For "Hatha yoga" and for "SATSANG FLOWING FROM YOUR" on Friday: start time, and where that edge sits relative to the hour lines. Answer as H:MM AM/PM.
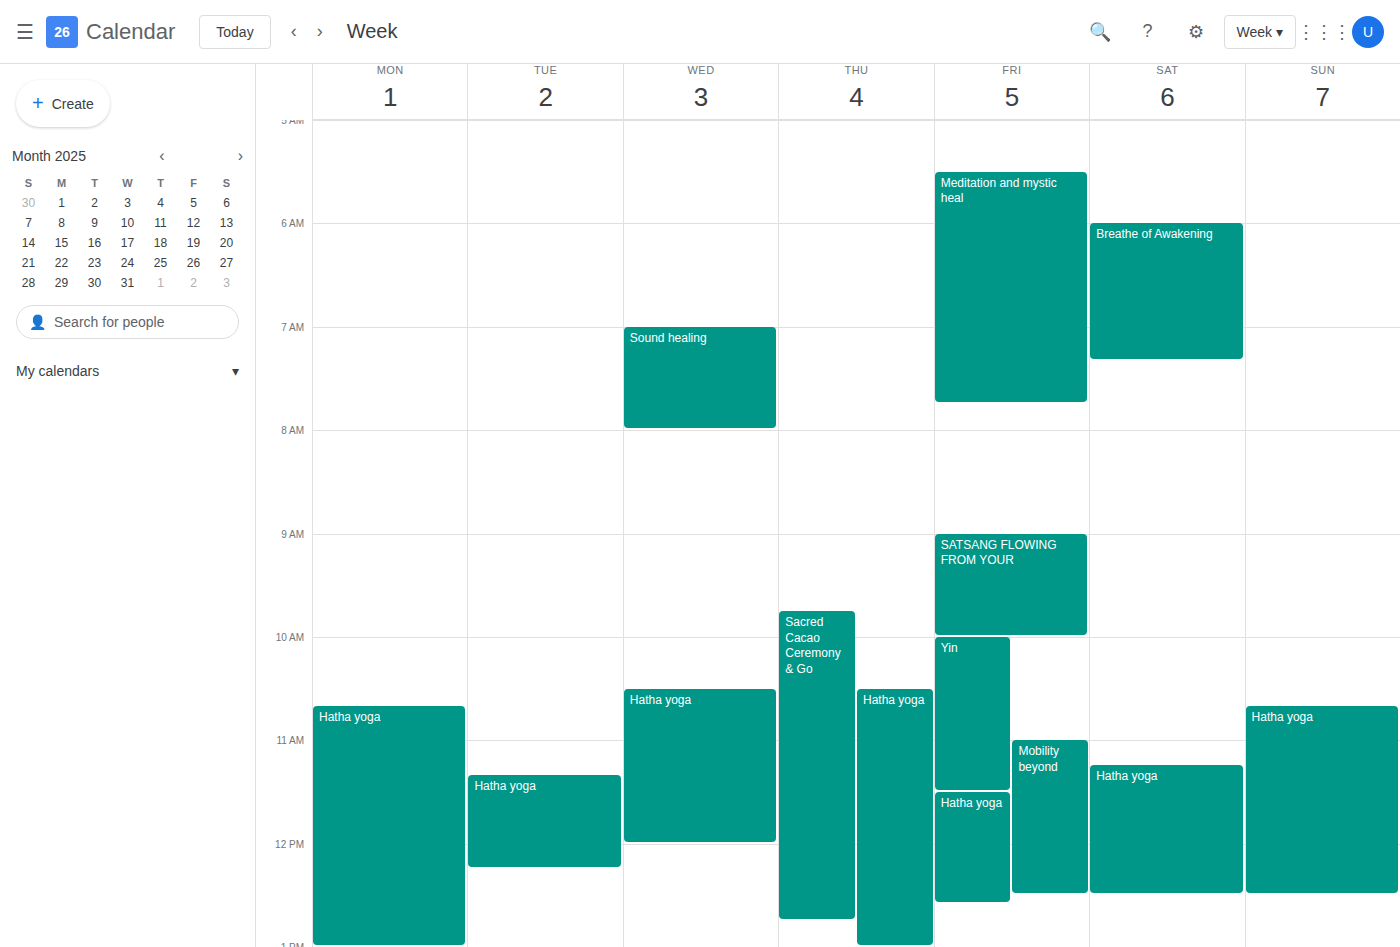
"Hatha yoga": 11:30 AM, halfway between the 11 AM and 12 PM lines. "SATSANG FLOWING FROM YOUR": 9:00 AM, exactly on the 9 AM line.